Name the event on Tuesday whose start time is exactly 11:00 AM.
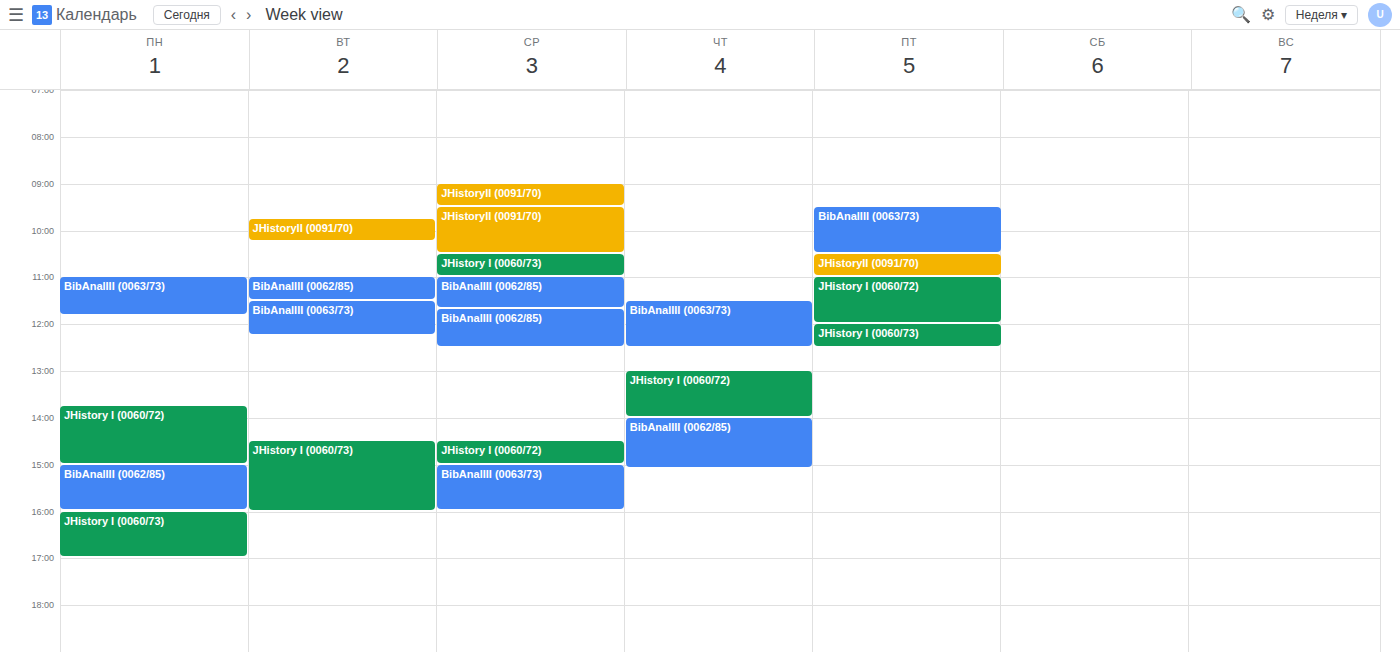
"BibAnalIII (0062/85)"